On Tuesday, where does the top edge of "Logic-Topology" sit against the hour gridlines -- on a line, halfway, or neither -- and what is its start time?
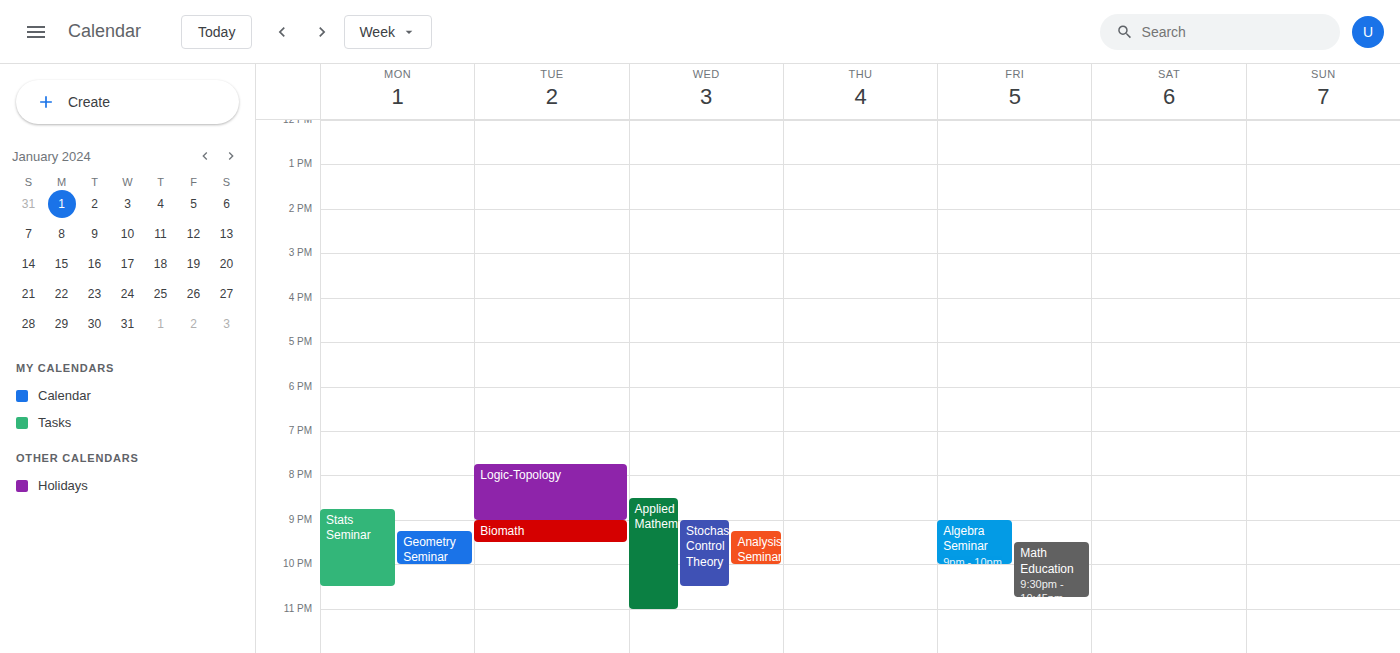
7:45 PM -- neither: three quarters of the way from the 7 PM line to the 8 PM line.